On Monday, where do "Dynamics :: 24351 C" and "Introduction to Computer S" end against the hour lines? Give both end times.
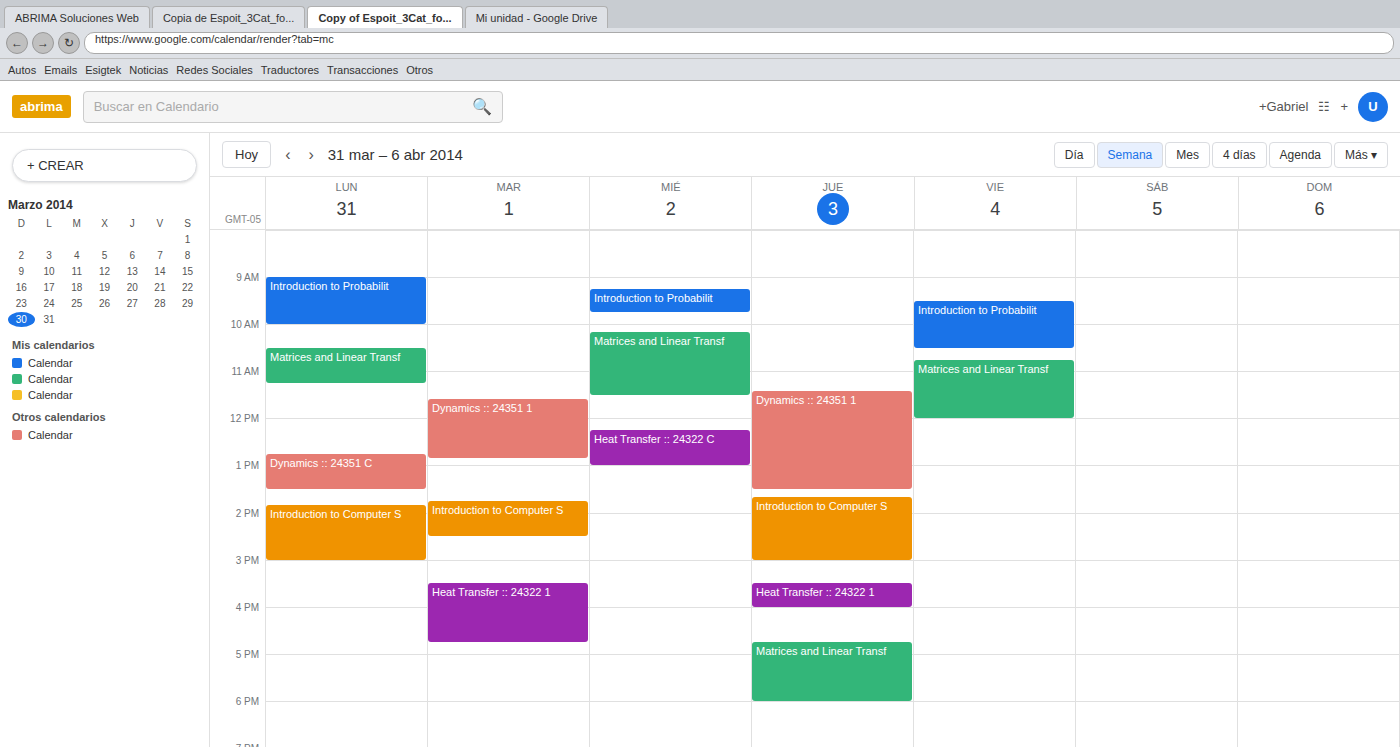
"Dynamics :: 24351 C": 13:30, halfway between the 13:00 and 14:00 lines. "Introduction to Computer S": 15:00, exactly on the 15:00 line.